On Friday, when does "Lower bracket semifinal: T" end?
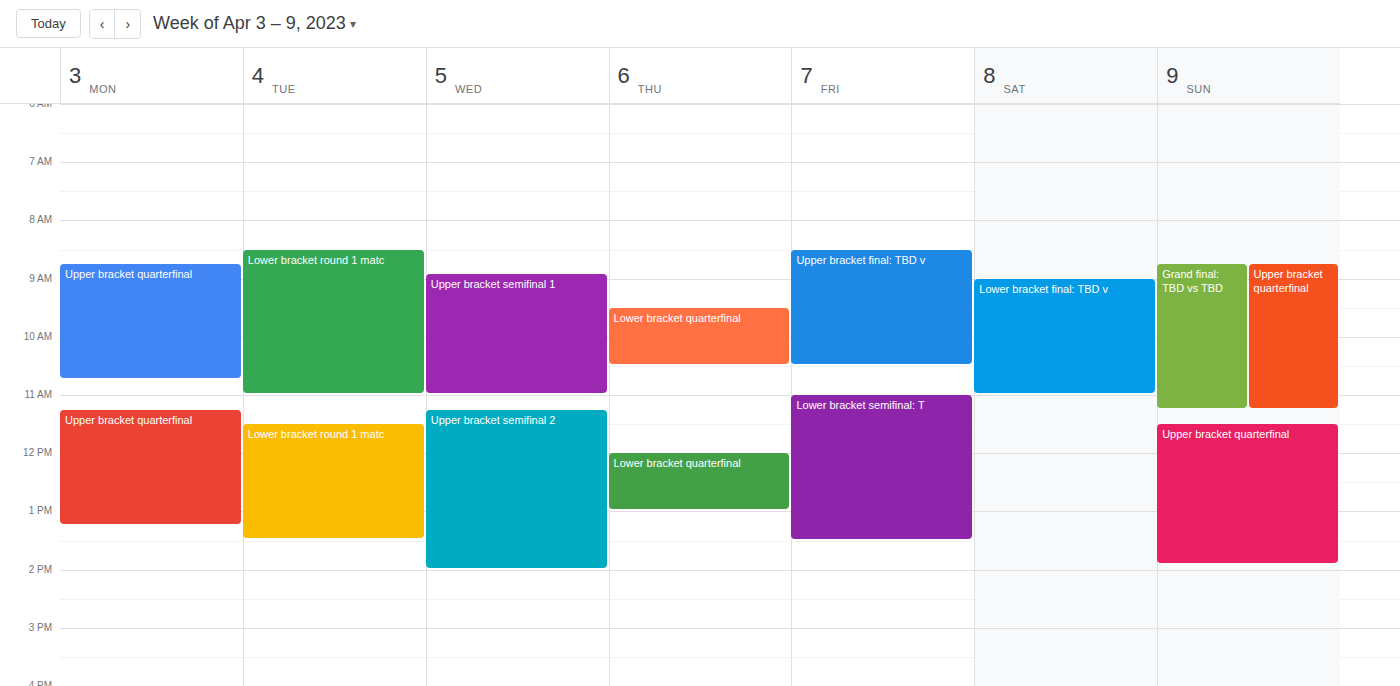
1:30 PM